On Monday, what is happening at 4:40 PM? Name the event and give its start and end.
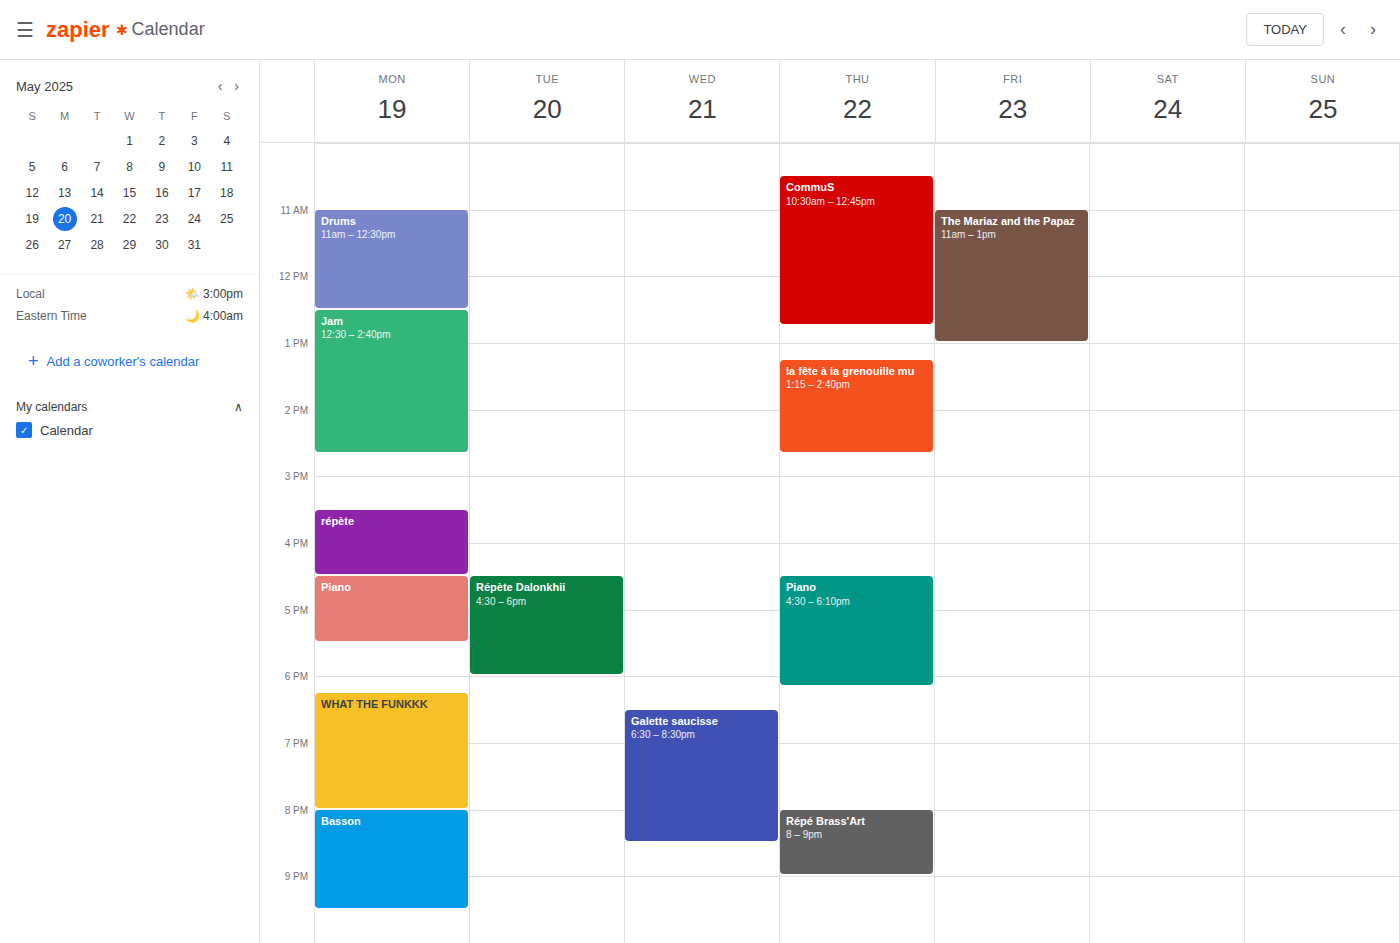
"Piano", 4:30 PM to 5:30 PM